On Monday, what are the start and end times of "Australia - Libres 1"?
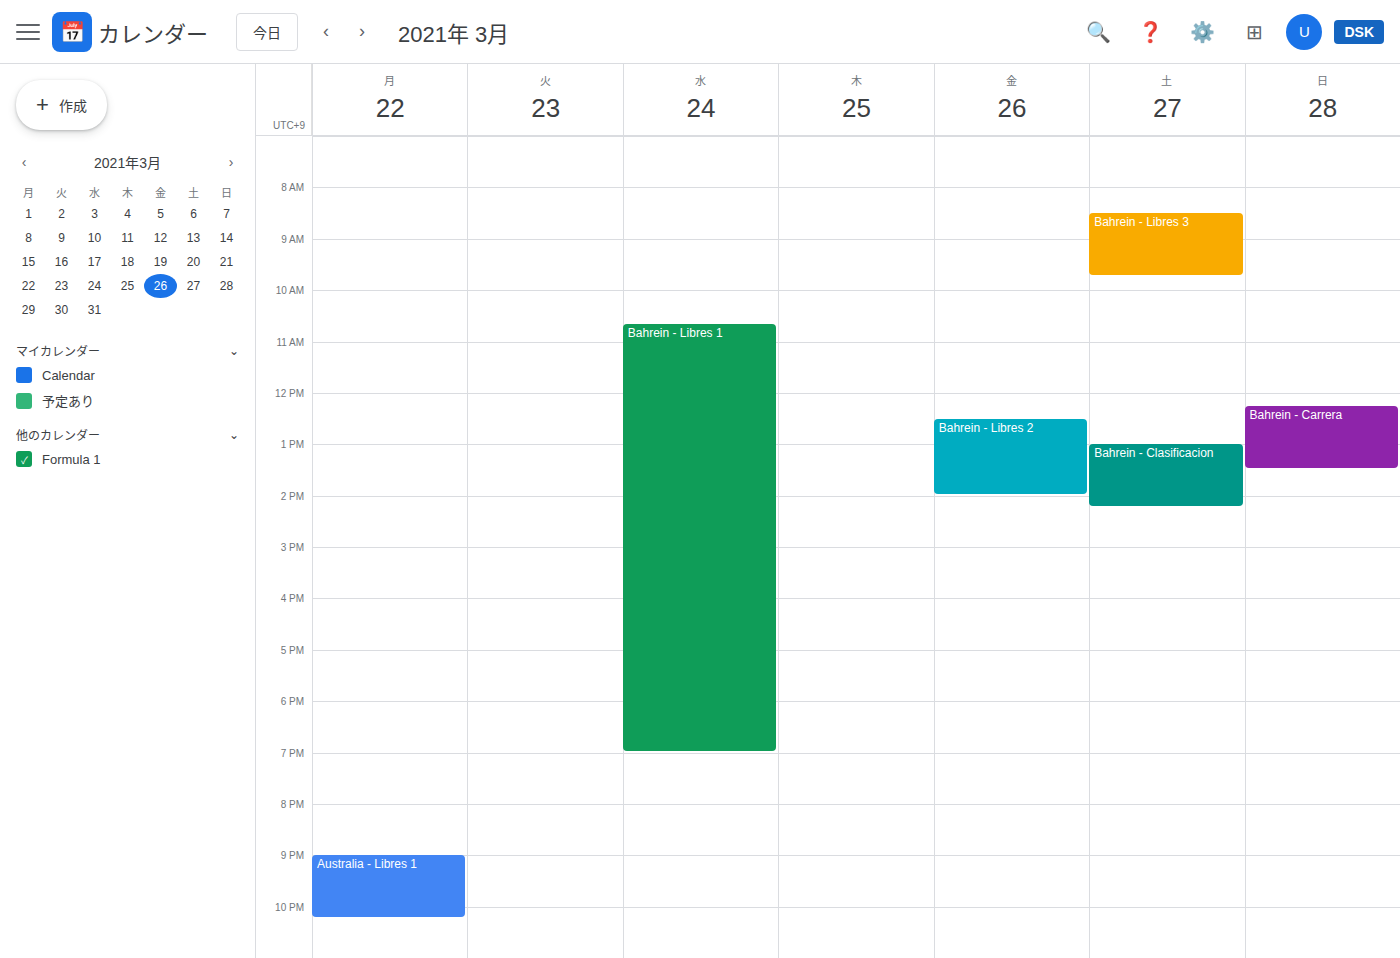
9:00 PM to 10:15 PM